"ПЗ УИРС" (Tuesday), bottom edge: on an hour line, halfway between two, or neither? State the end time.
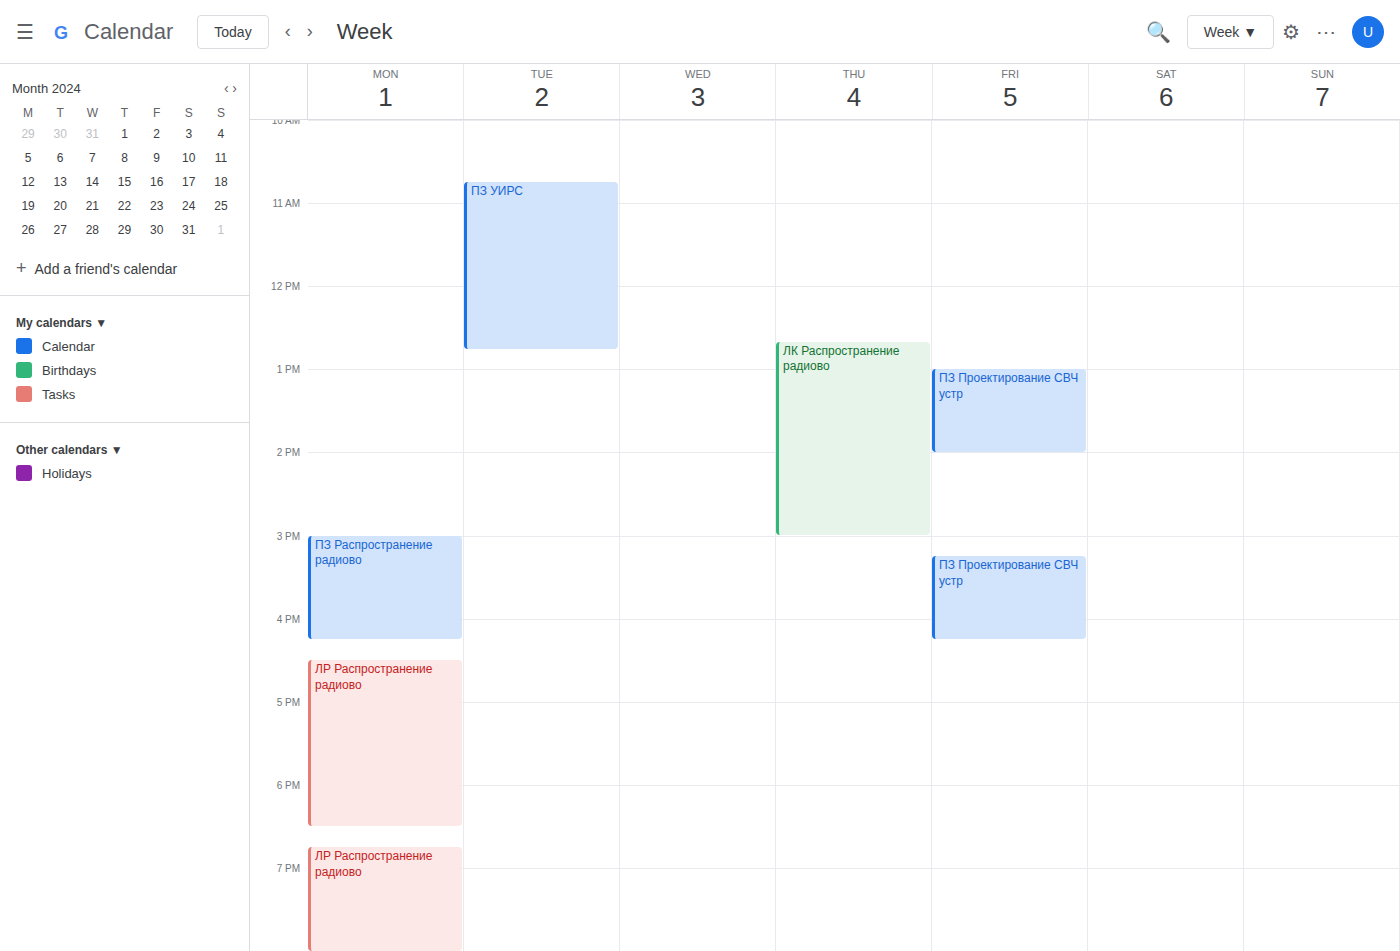
12:45 PM -- neither: three quarters of the way from the 12 PM line to the 1 PM line.